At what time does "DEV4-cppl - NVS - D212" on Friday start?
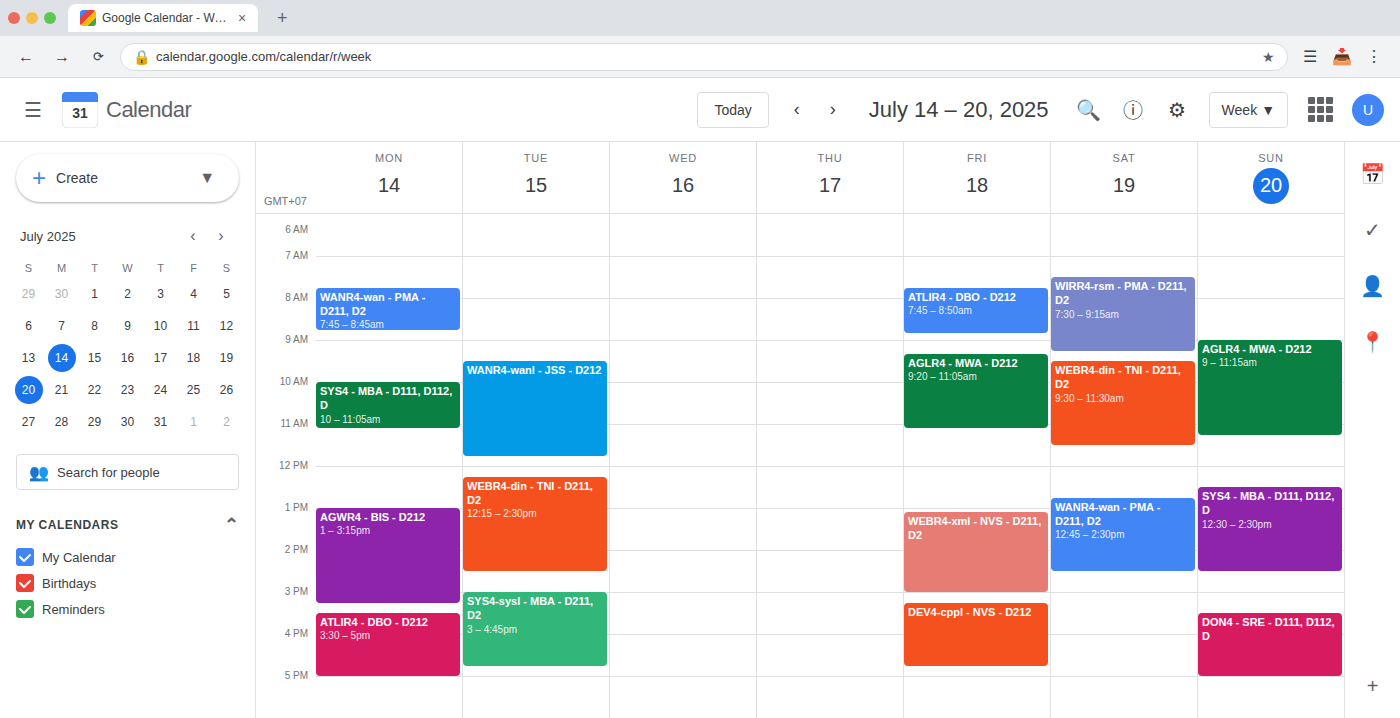
3:15 PM